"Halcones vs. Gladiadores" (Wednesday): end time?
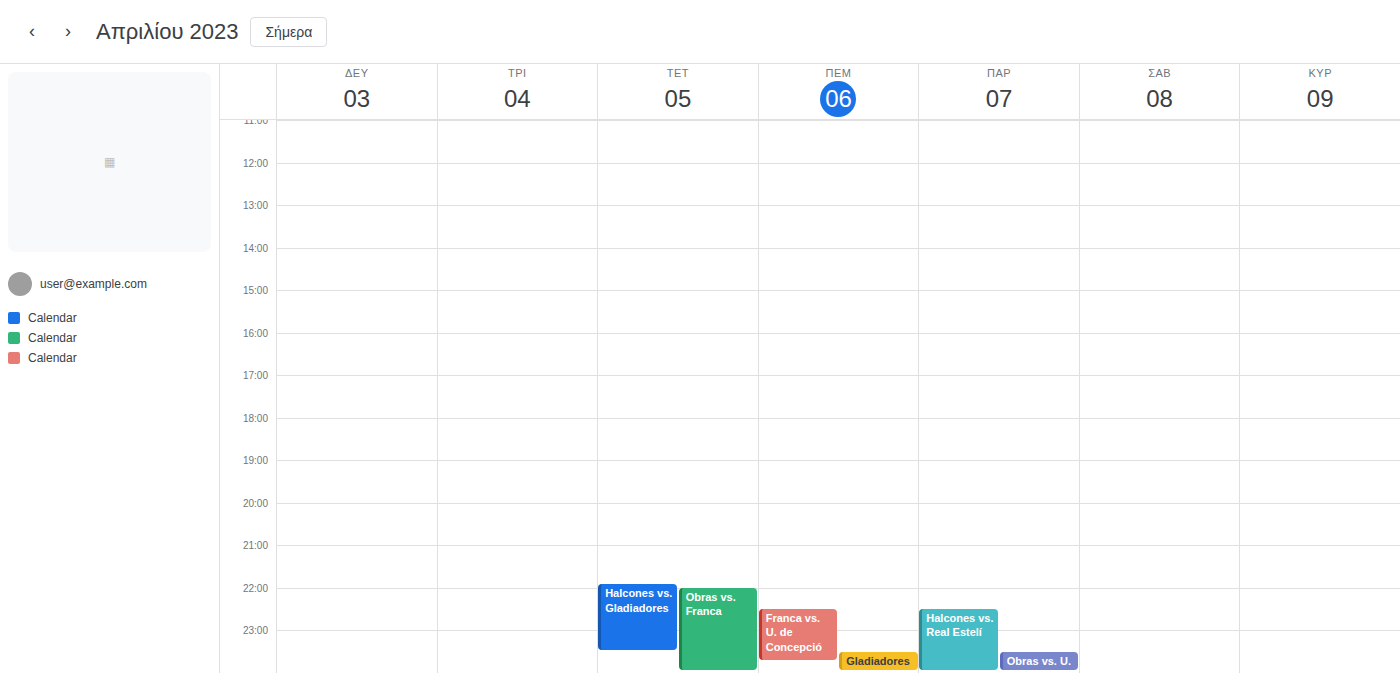
11:30 PM